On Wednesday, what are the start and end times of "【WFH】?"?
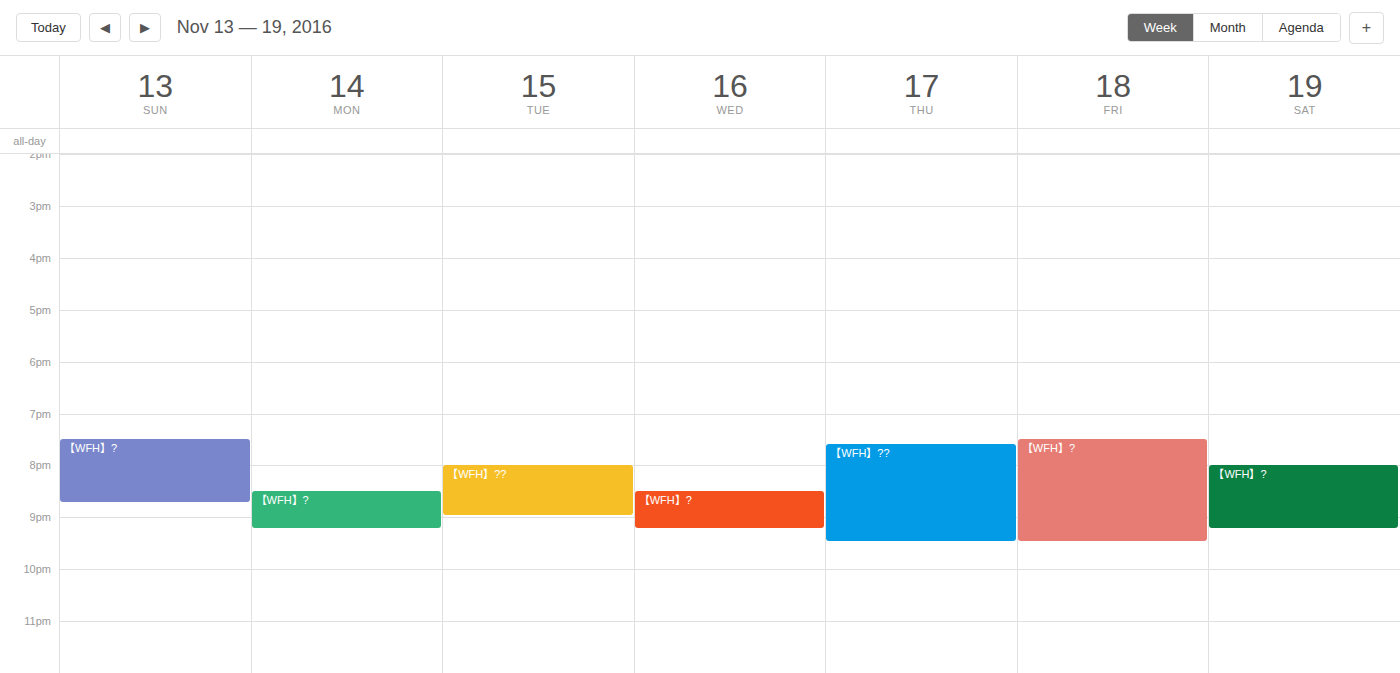
8:30 PM to 9:15 PM